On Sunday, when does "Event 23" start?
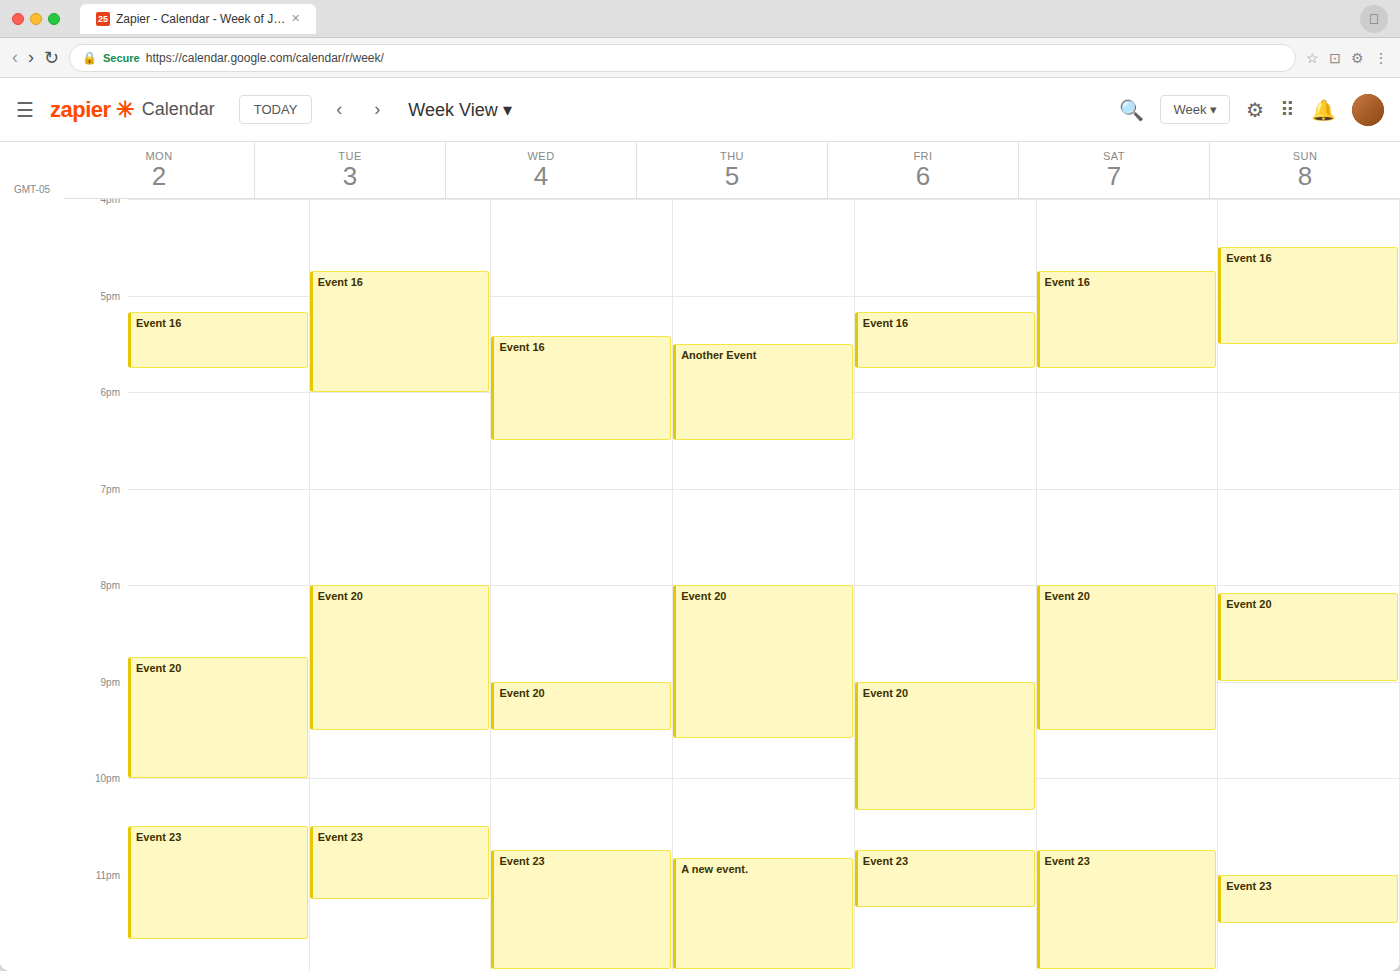
23:00